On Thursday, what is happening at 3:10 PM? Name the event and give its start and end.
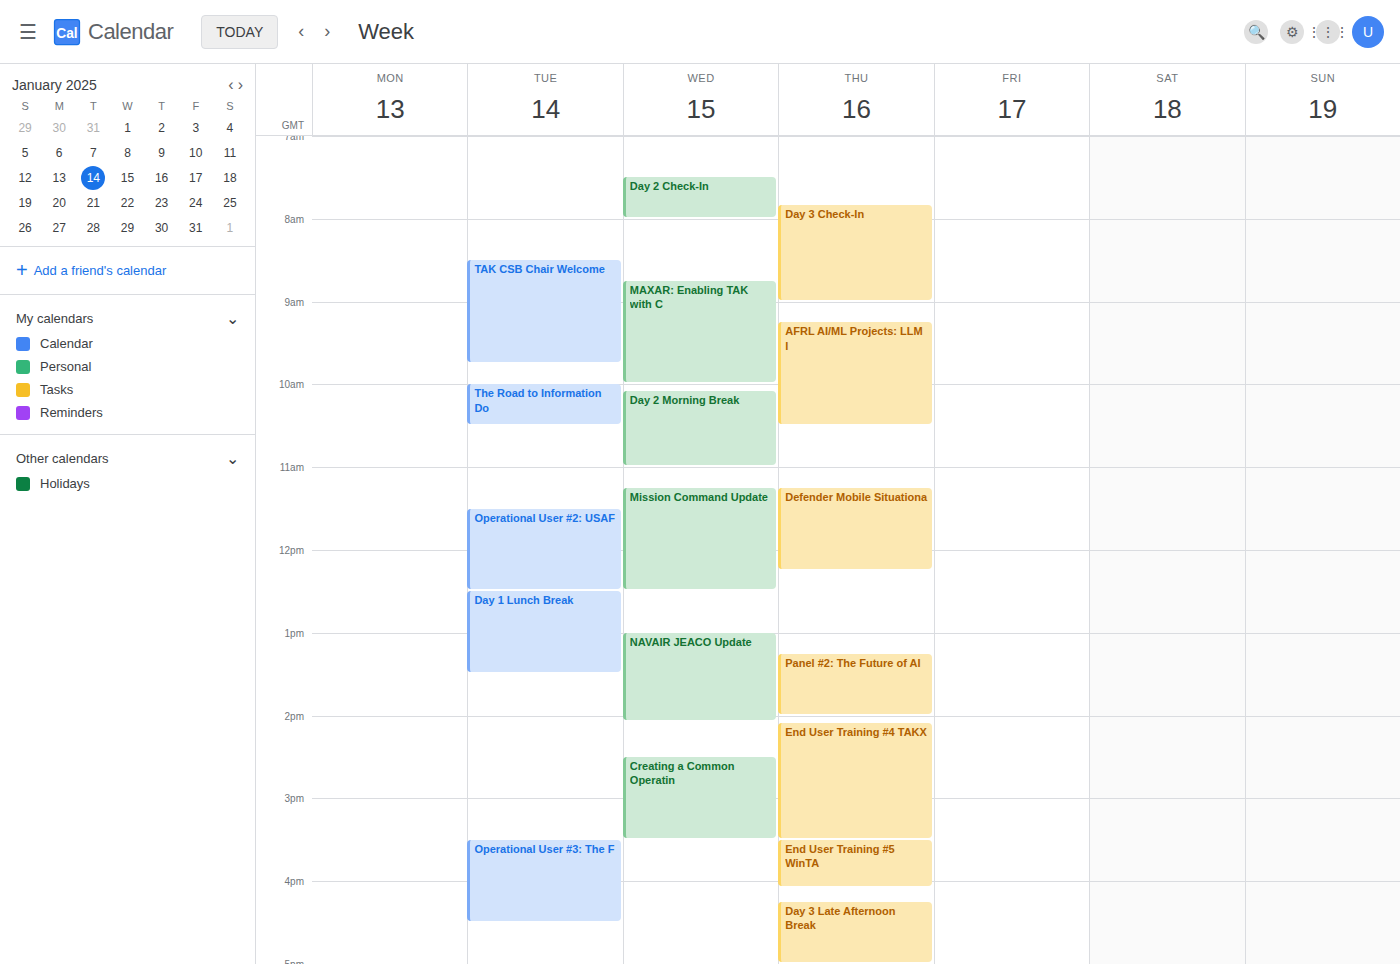
"End User Training #4 TAKX", 2:05 PM to 3:30 PM